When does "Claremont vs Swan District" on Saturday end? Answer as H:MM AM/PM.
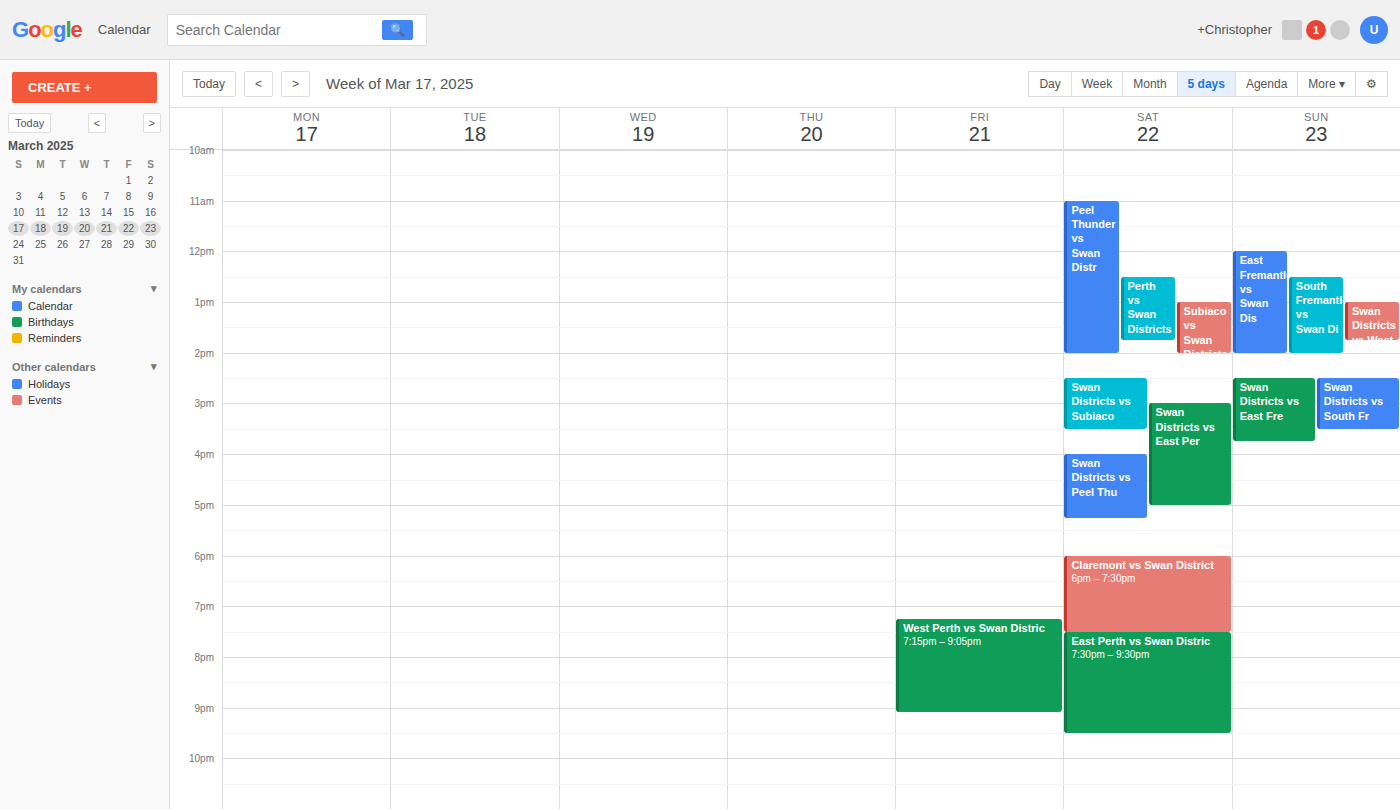
7:30 PM